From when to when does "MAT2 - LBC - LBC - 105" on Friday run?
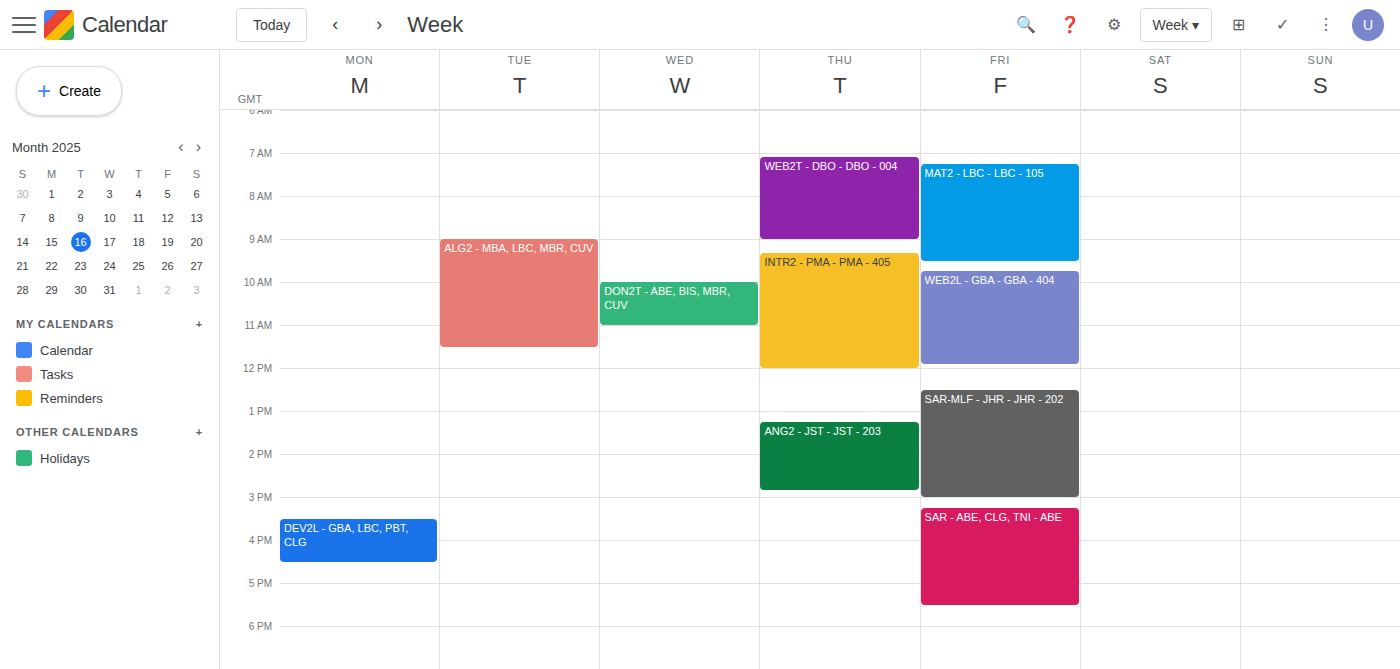
7:15 AM to 9:30 AM